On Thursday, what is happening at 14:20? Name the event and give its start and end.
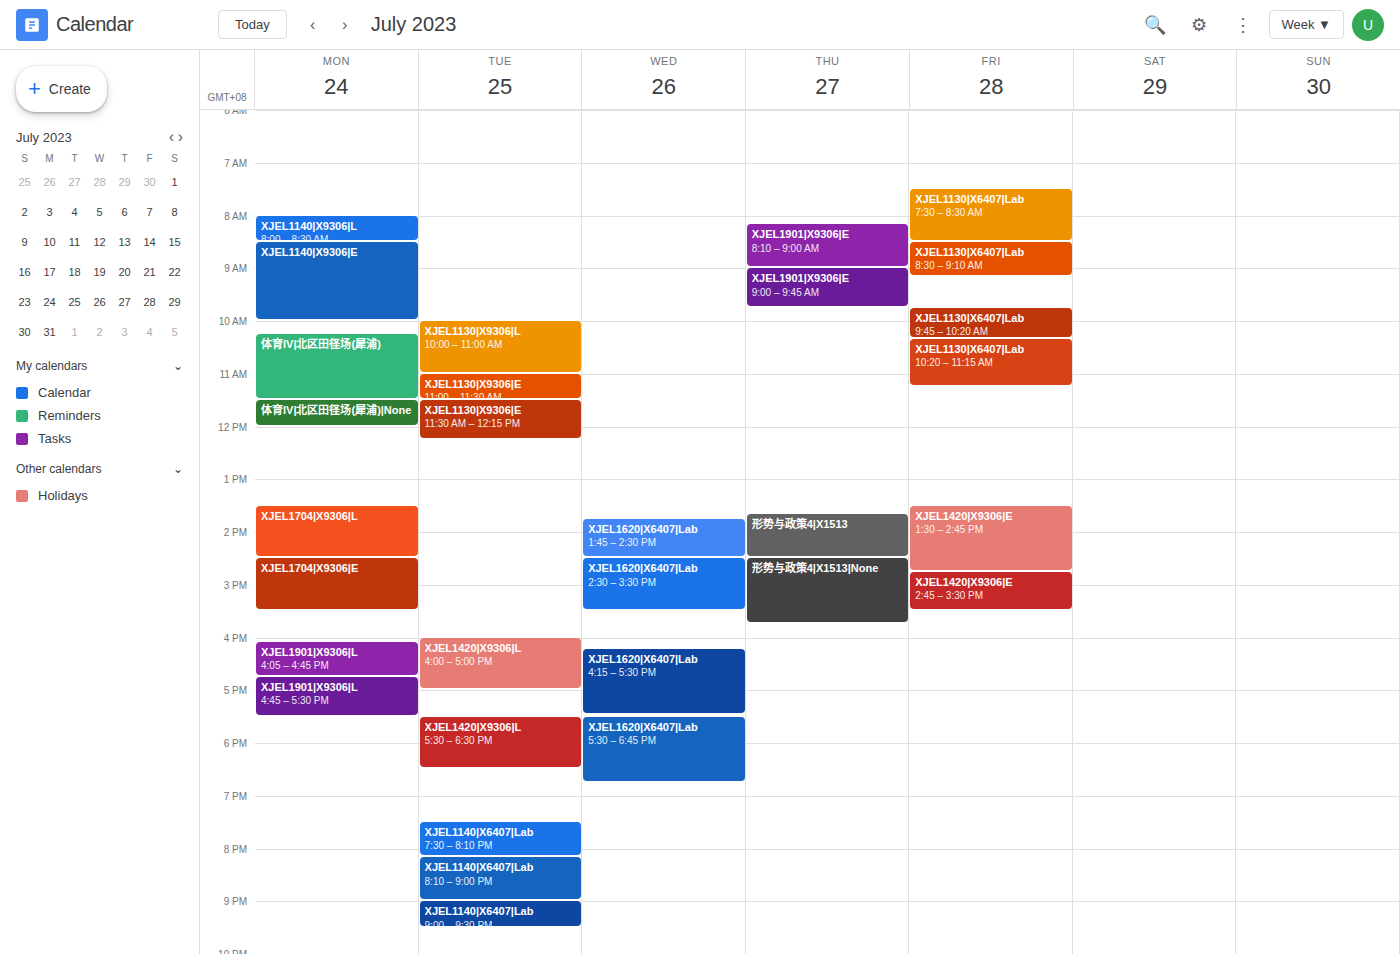
"形势与政策4|X1513", 13:40 to 14:30